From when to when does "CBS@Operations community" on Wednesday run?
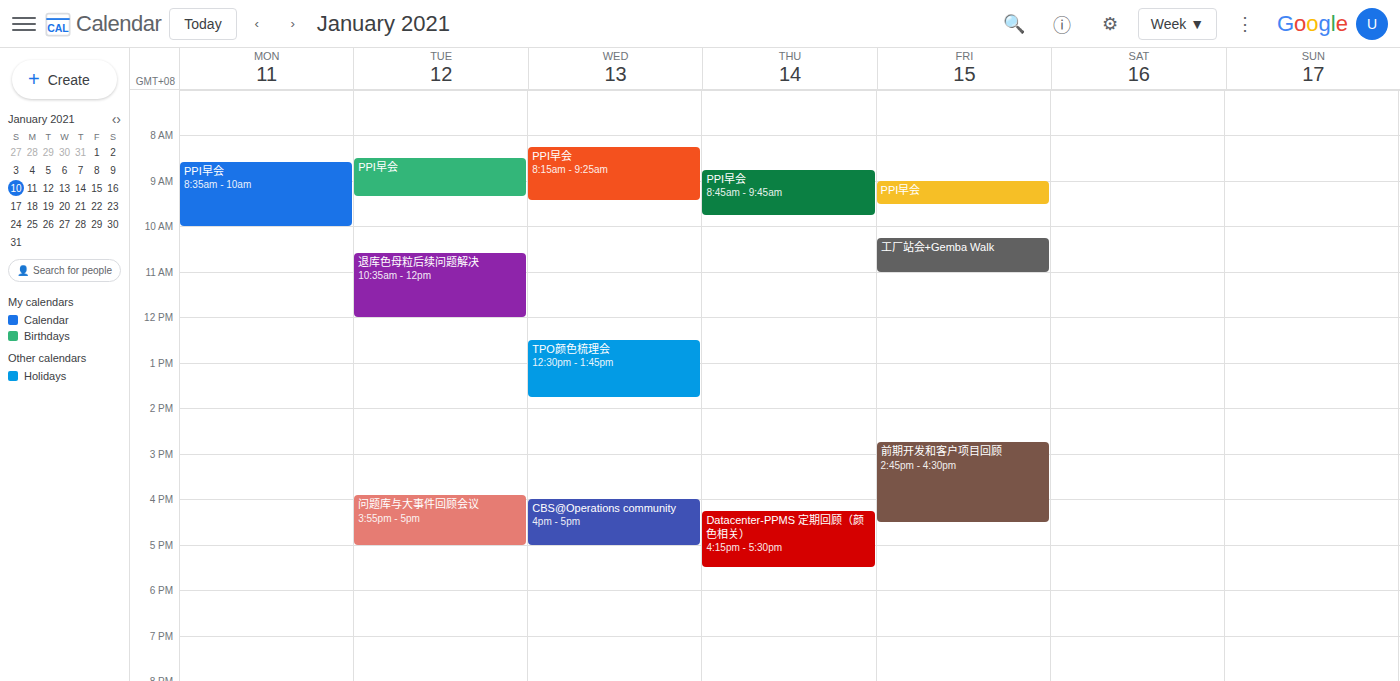
4:00 PM to 5:00 PM